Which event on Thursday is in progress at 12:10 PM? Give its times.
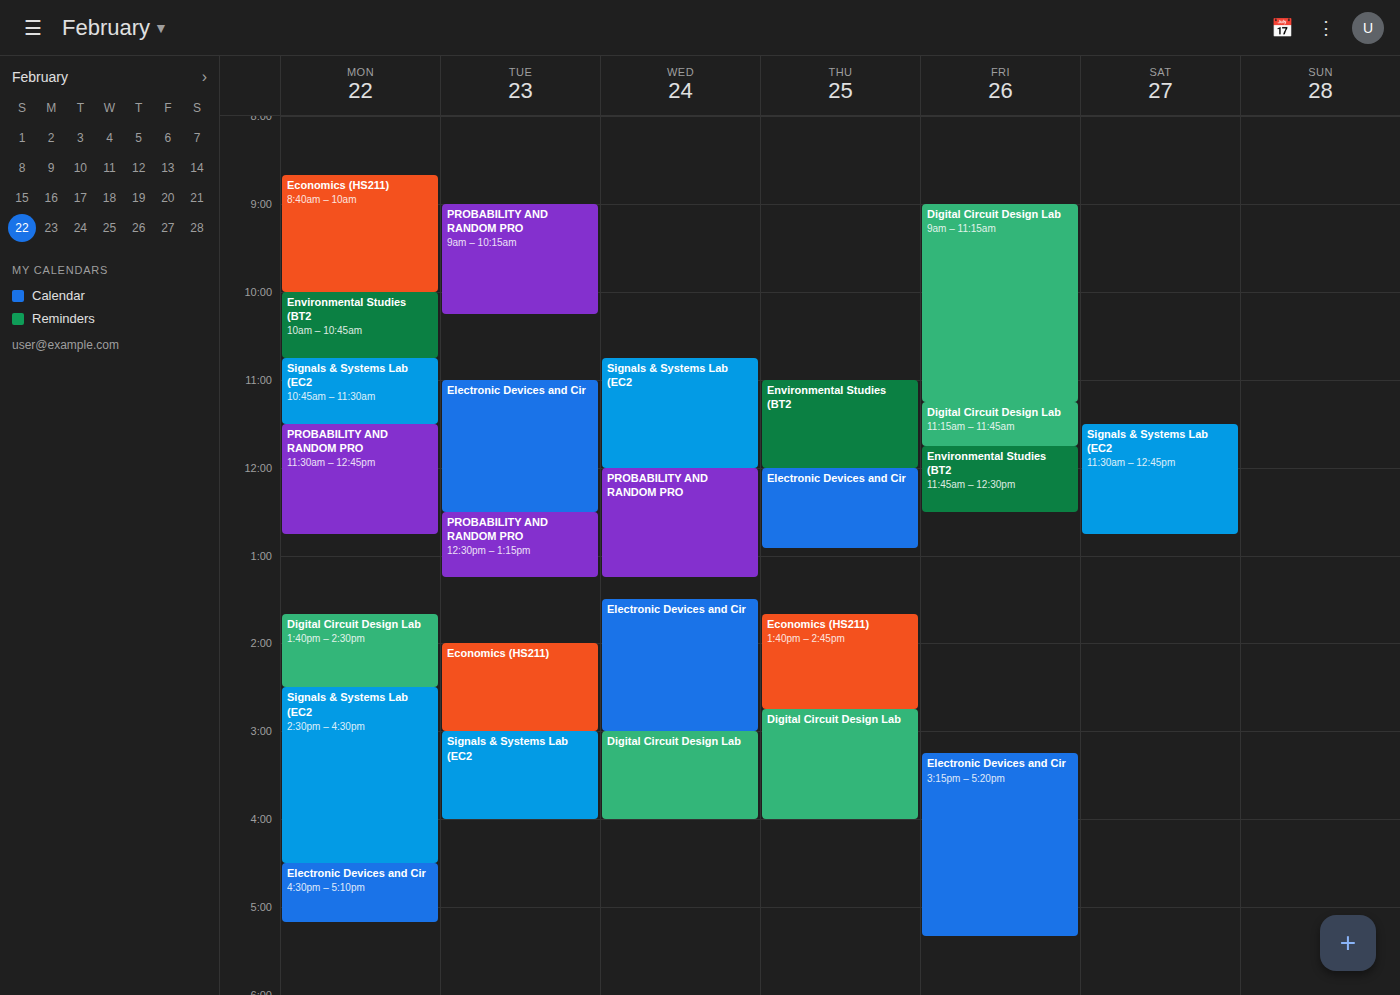
"Electronic Devices and Cir", 12:00 PM to 12:55 PM